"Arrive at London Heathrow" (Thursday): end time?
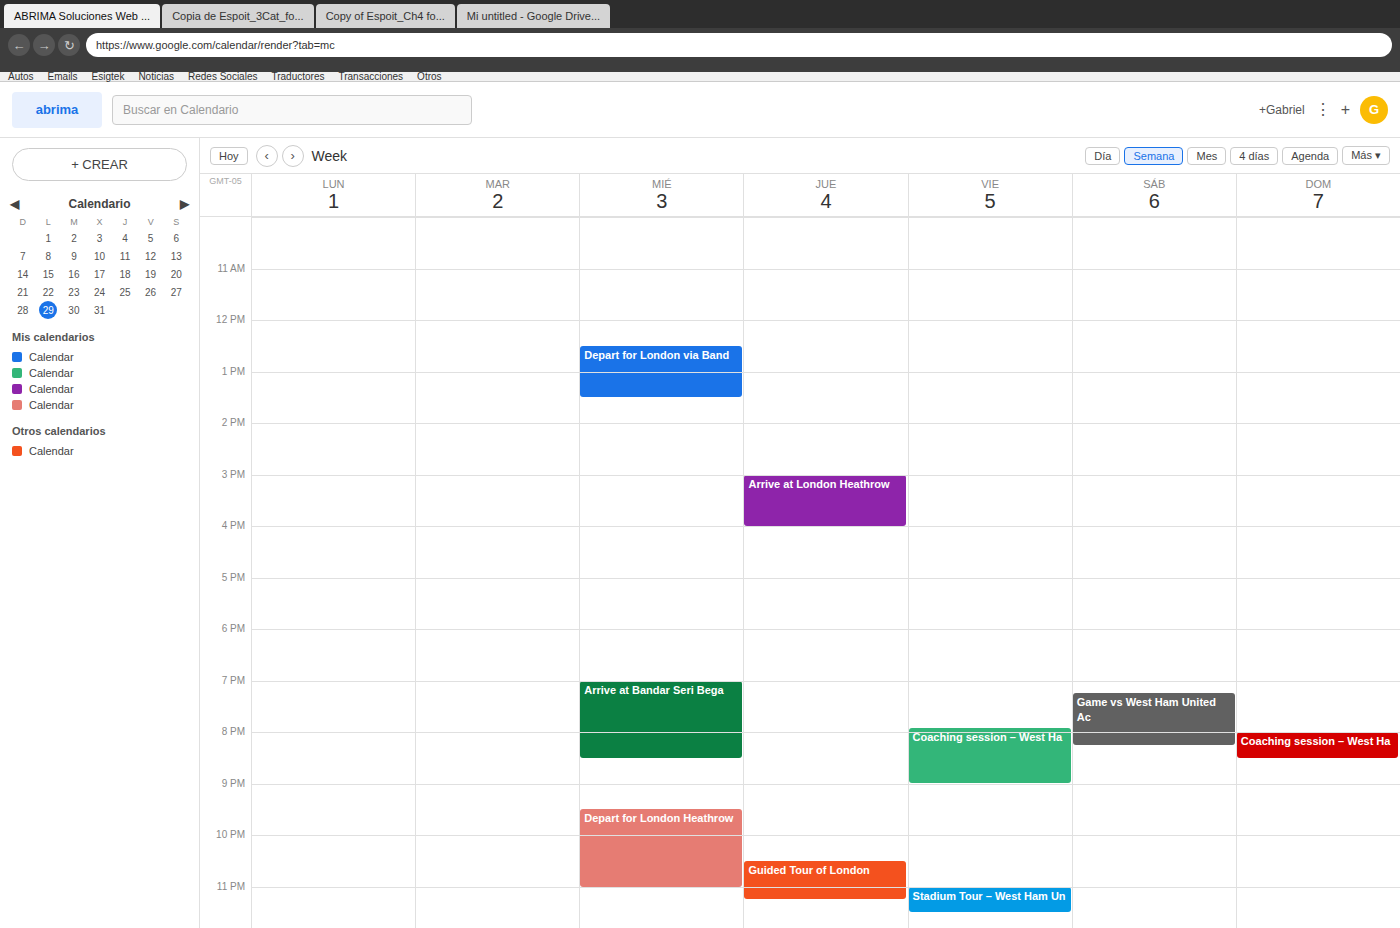
4:00 PM